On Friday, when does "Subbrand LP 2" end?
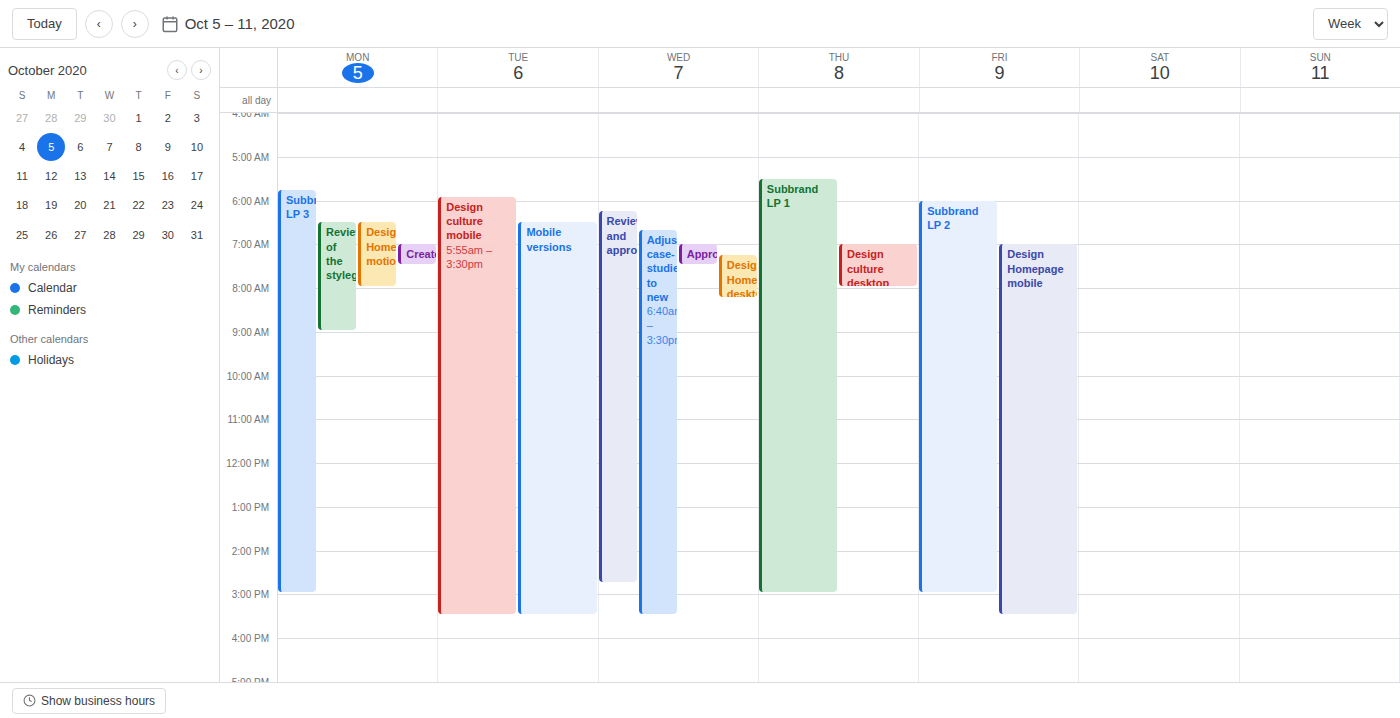
3:00 PM